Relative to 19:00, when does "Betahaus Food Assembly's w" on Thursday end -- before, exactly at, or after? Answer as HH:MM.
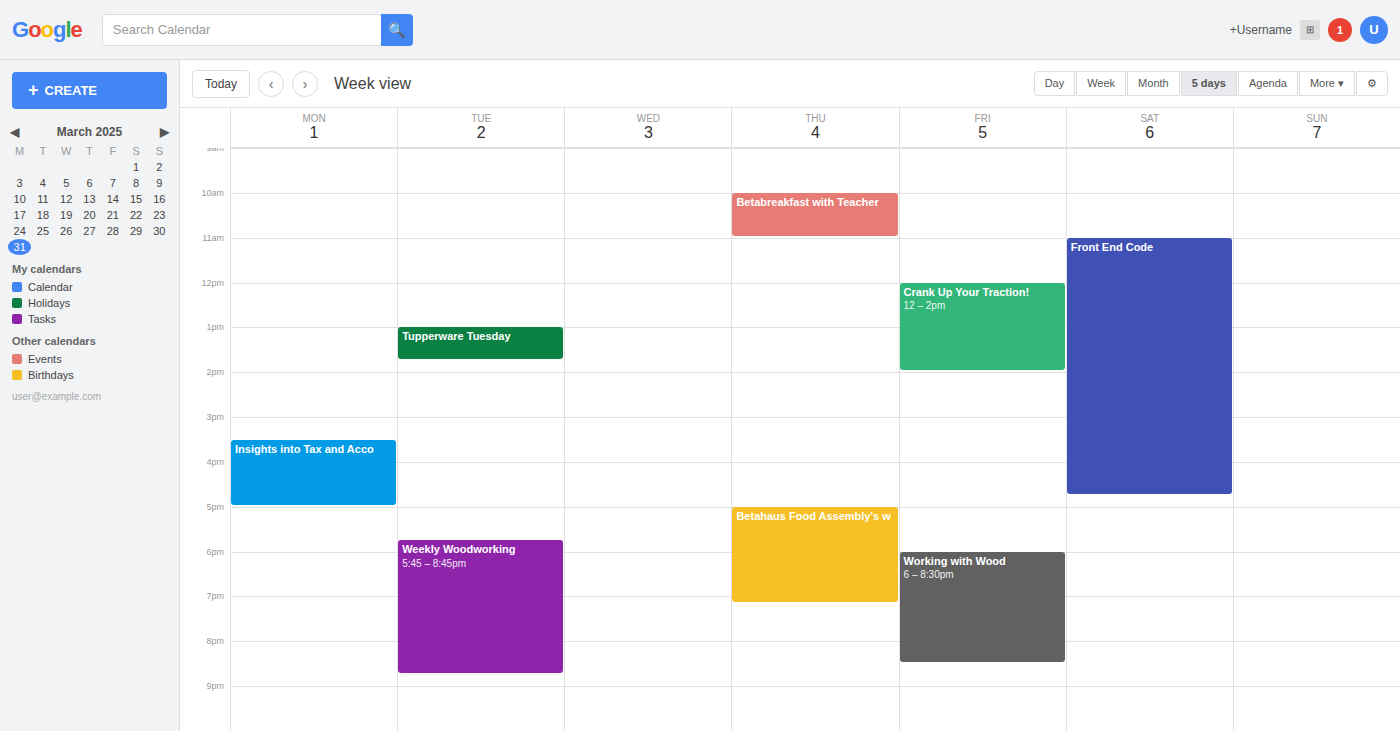
19:10 -- after 19:00, 10 minutes below the 19:00 line.